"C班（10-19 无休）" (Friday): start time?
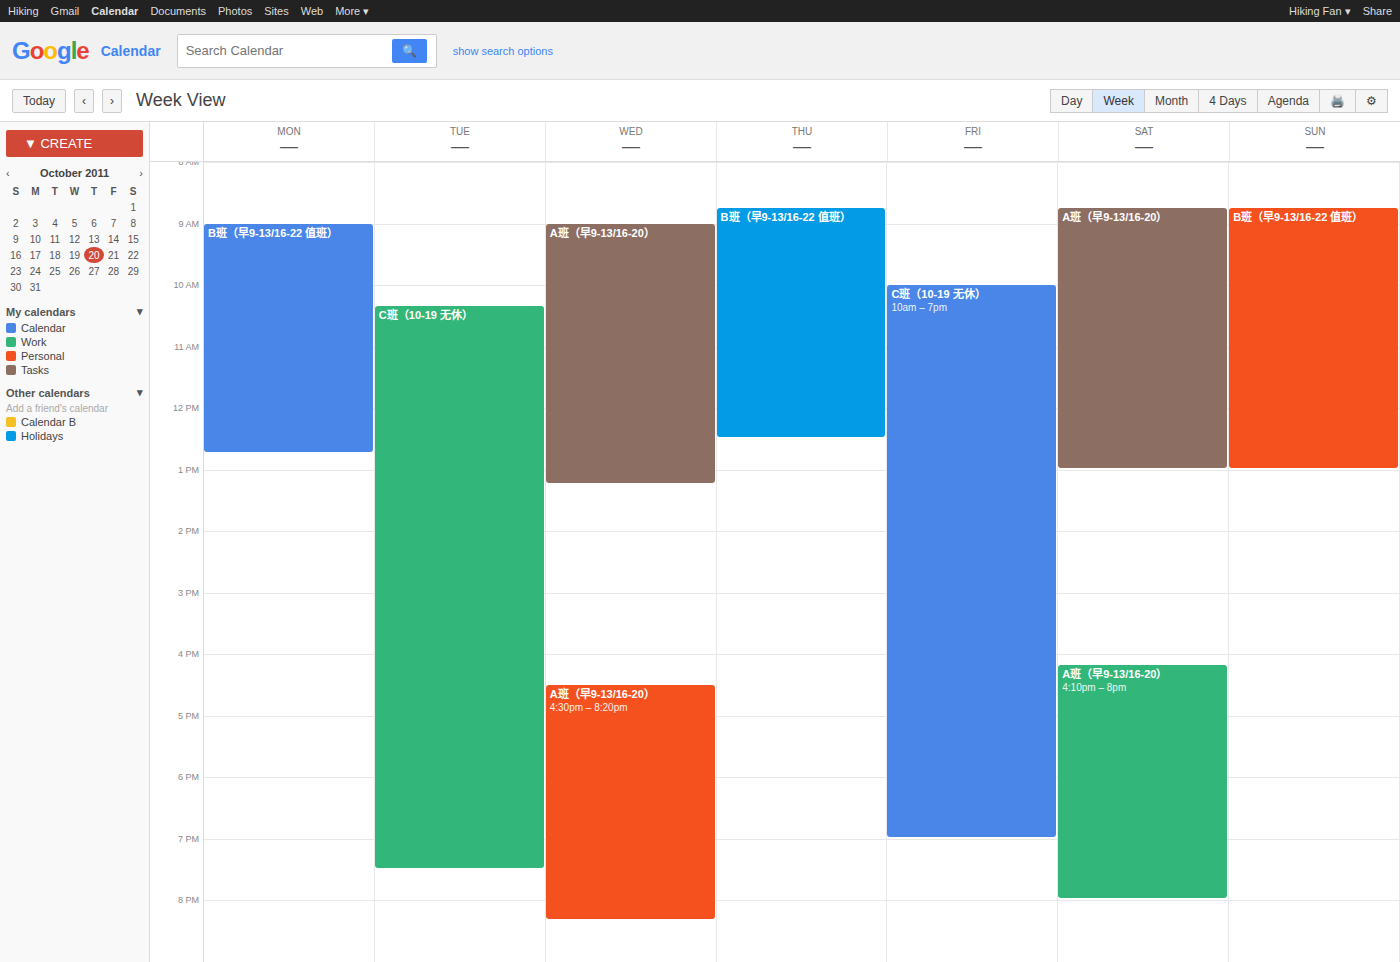
10:00 AM